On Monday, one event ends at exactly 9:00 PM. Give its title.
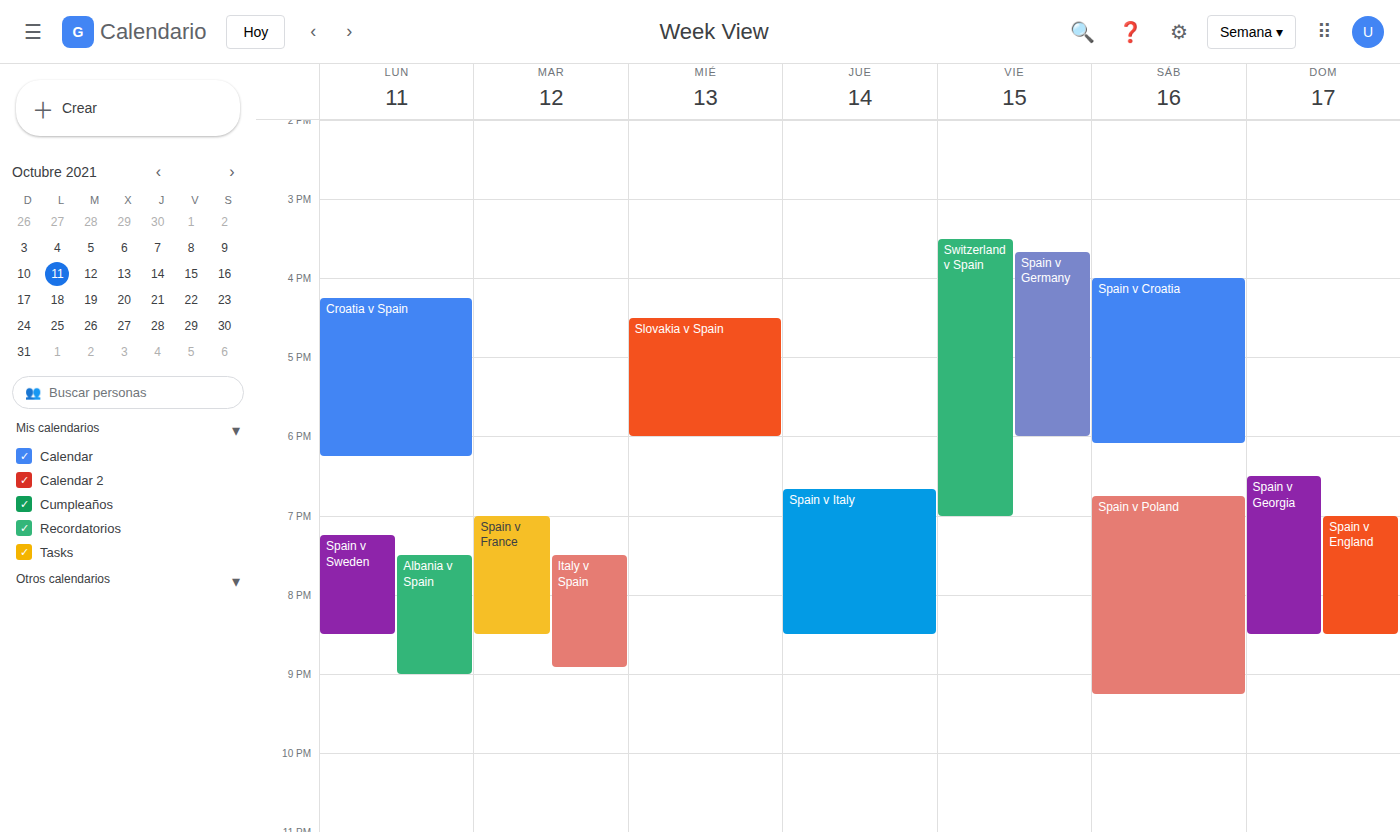
"Albania v Spain"